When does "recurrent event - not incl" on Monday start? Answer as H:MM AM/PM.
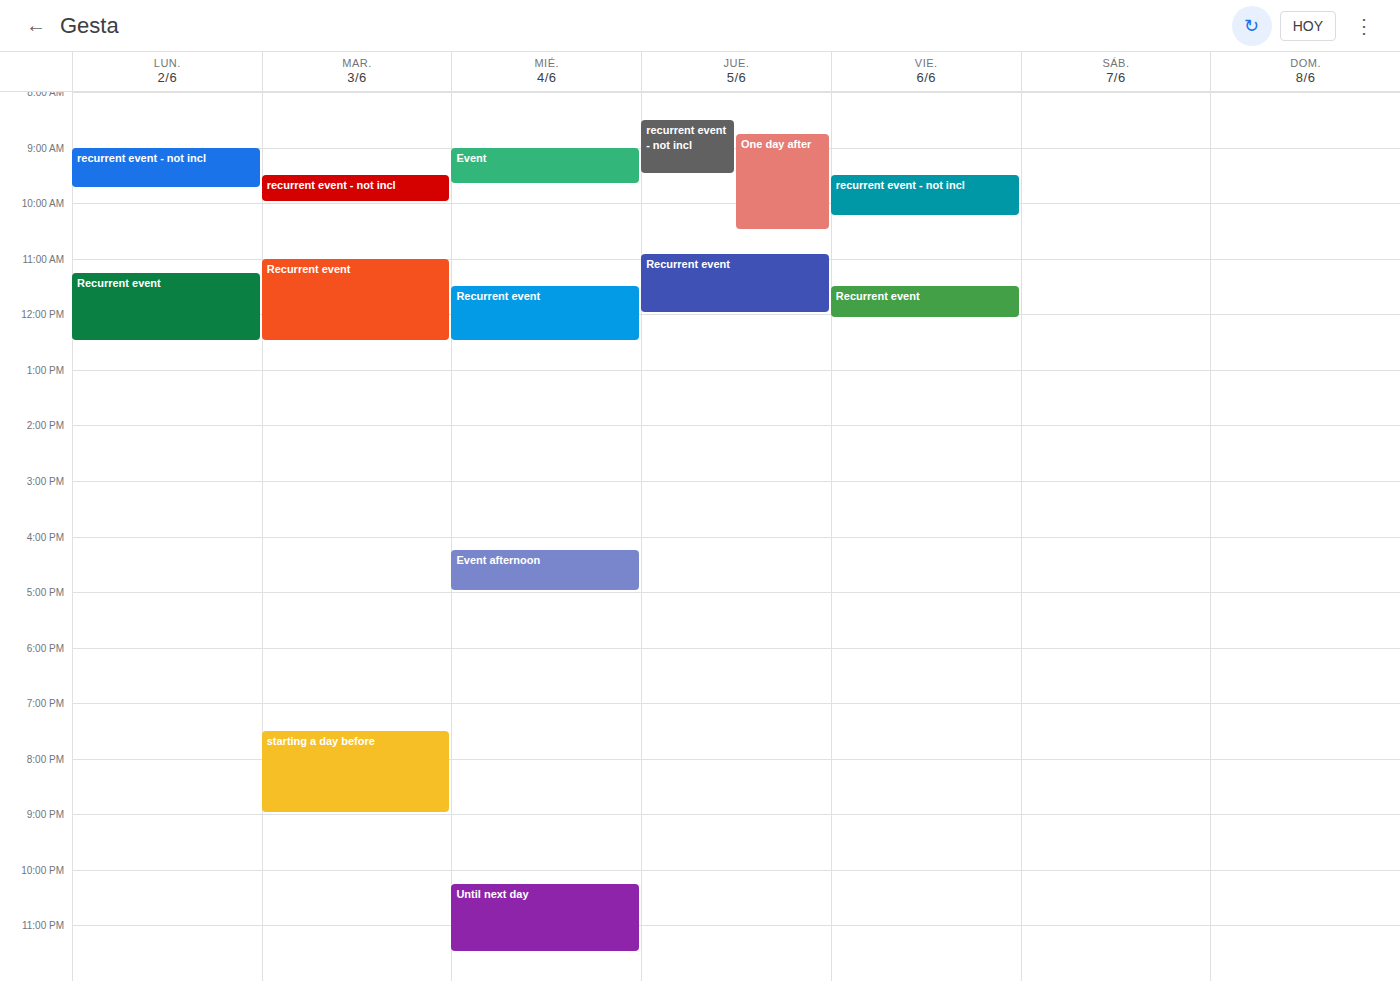
9:00 AM